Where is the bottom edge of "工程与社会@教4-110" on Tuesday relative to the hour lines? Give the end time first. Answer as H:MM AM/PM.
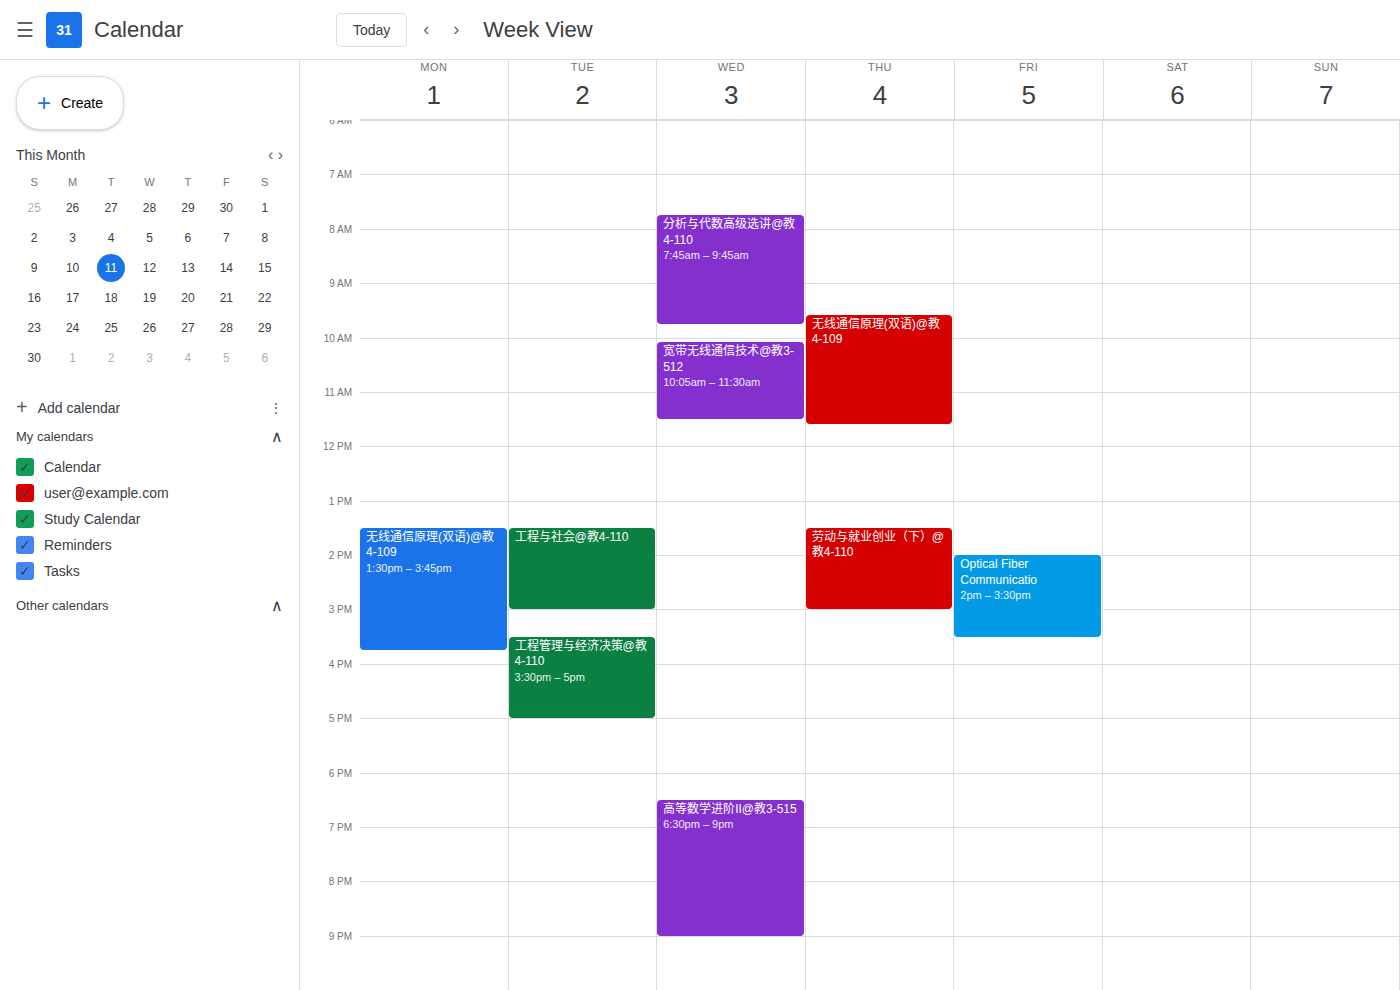
3:00 PM -- exactly on the 3 PM line.